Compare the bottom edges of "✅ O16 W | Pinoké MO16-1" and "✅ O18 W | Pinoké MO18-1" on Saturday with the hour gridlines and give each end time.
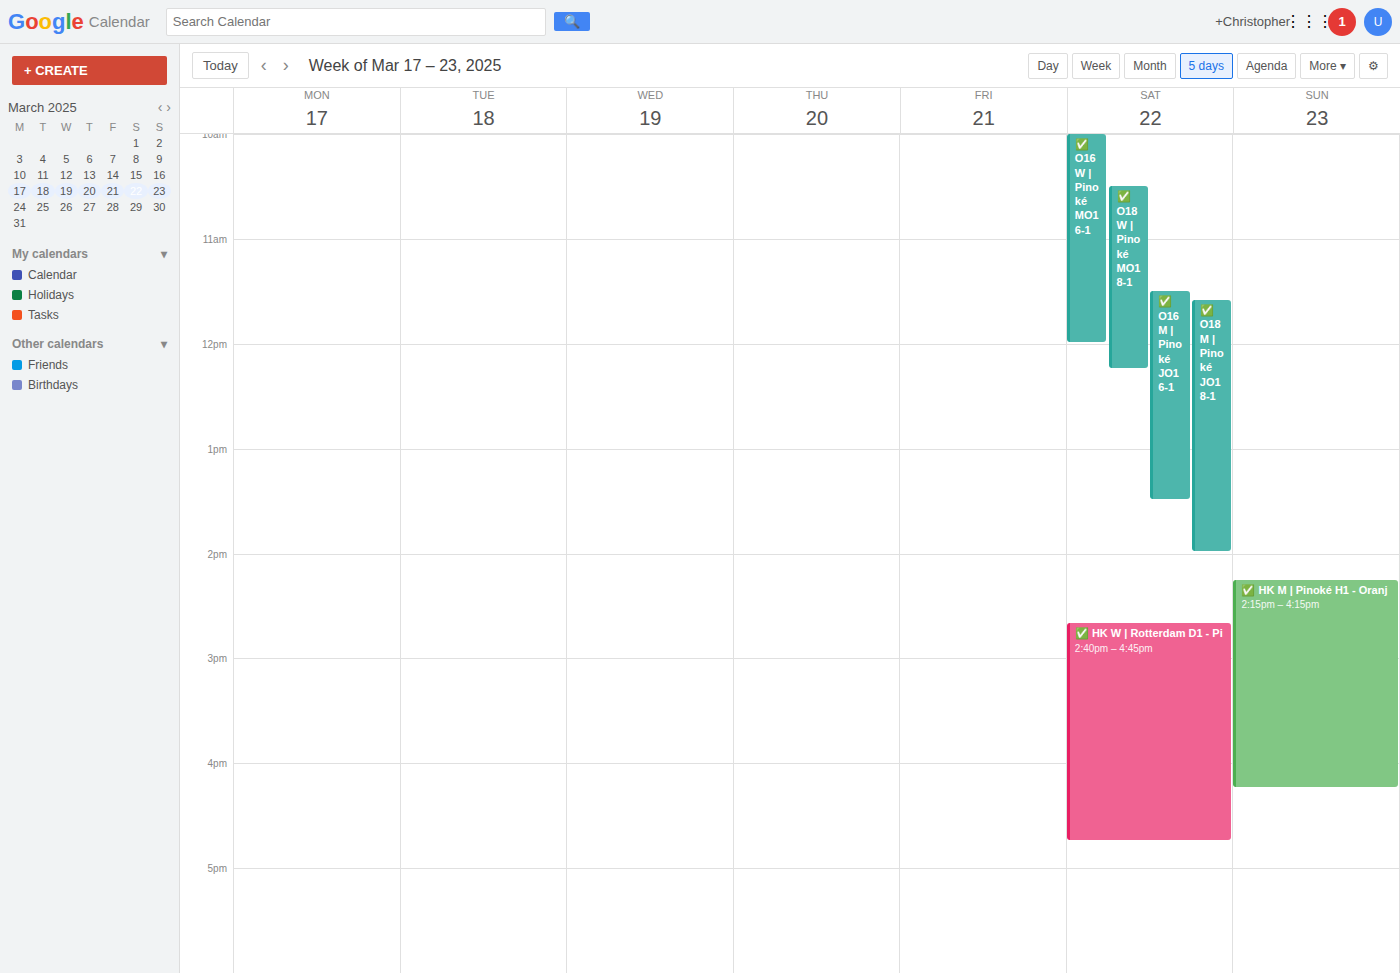
"✅ O16 W | Pinoké MO16-1": 12:00, exactly on the 12:00 line. "✅ O18 W | Pinoké MO18-1": 12:15, neither: a quarter of the way from the 12:00 line to the 13:00 line.